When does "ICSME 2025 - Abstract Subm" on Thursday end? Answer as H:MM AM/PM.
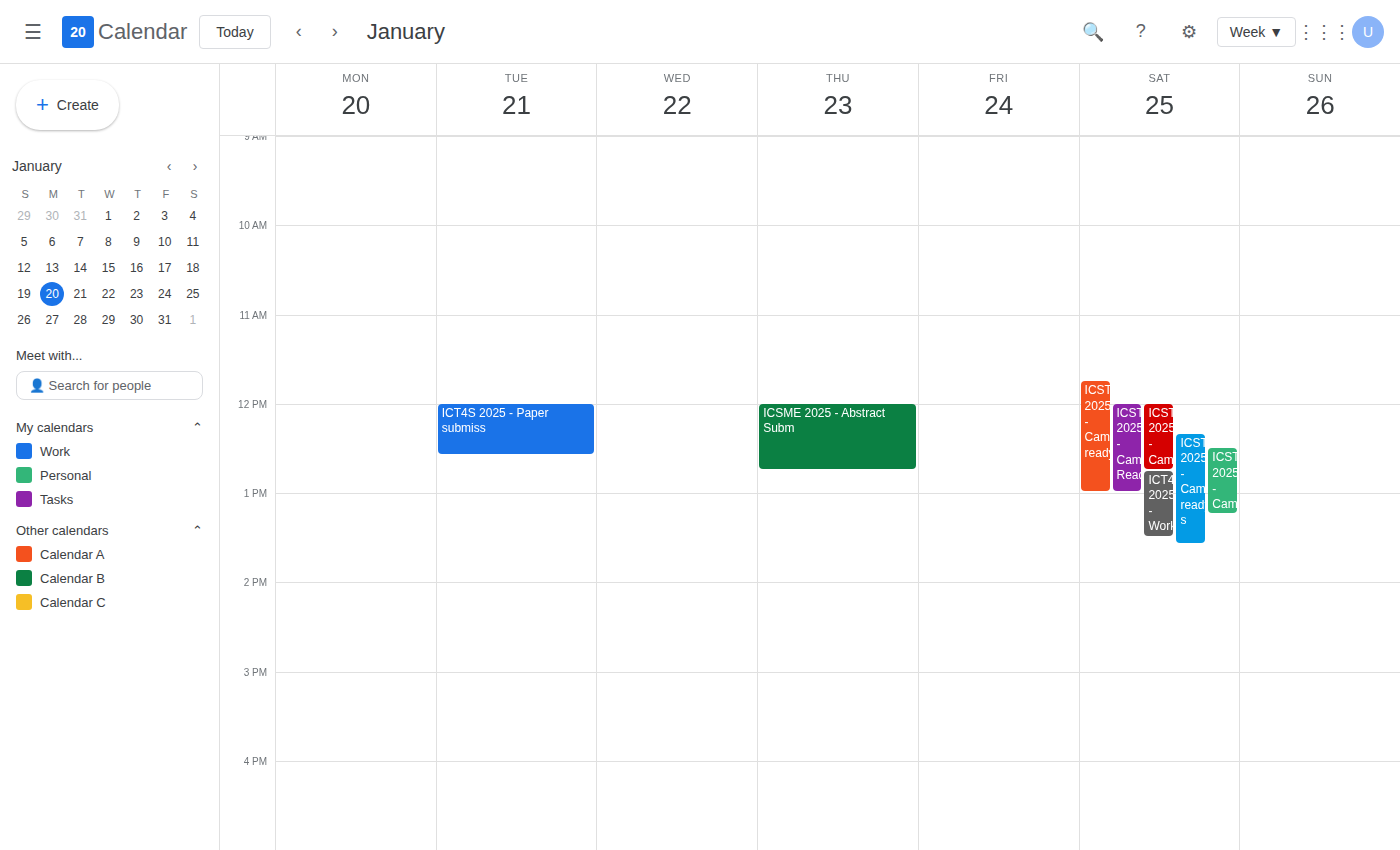
12:45 PM